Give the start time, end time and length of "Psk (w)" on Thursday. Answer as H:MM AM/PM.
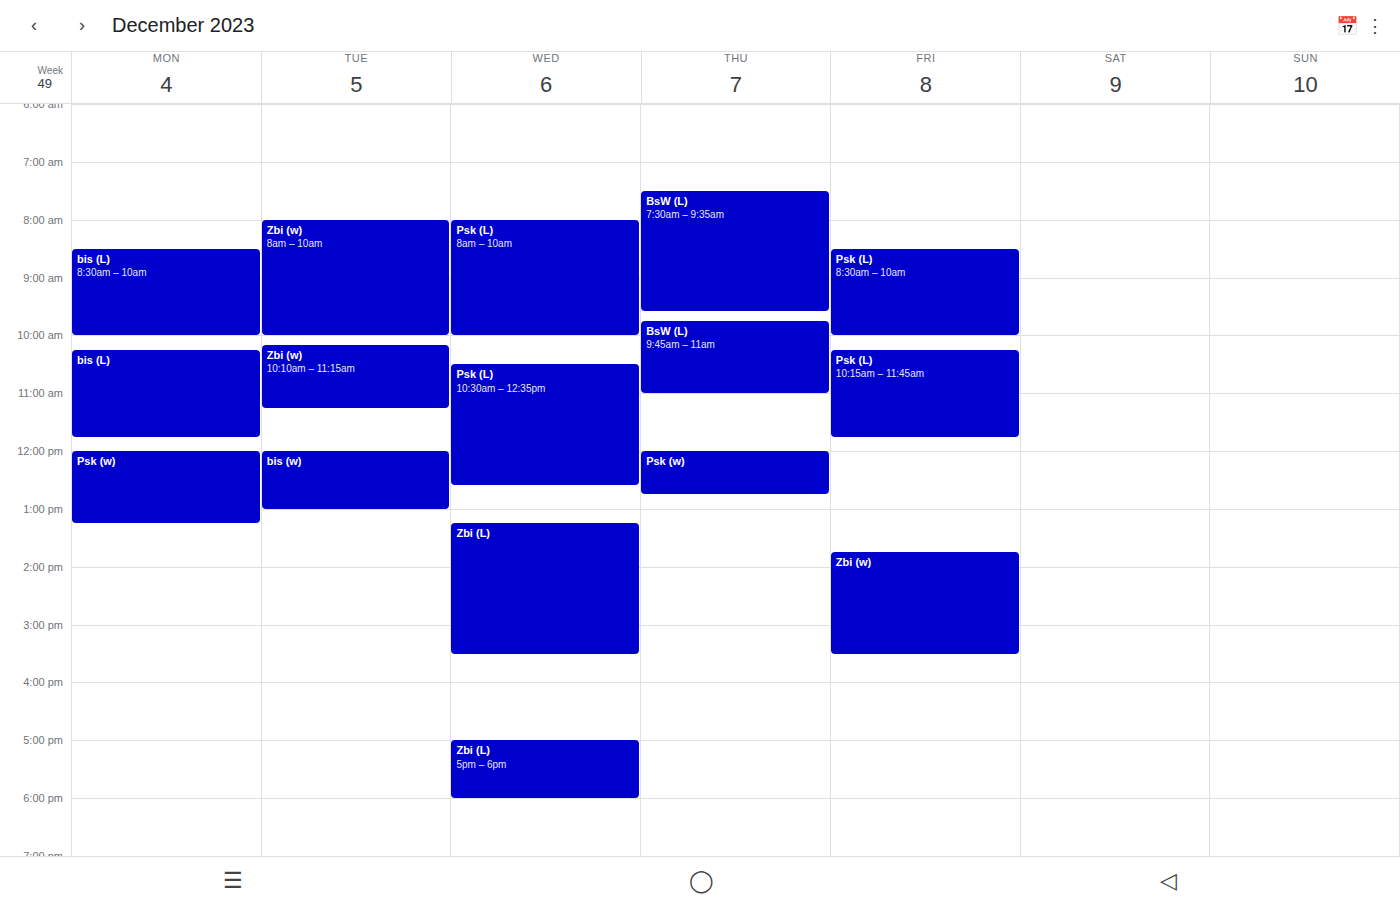
12:00 PM to 12:45 PM, 45 minutes